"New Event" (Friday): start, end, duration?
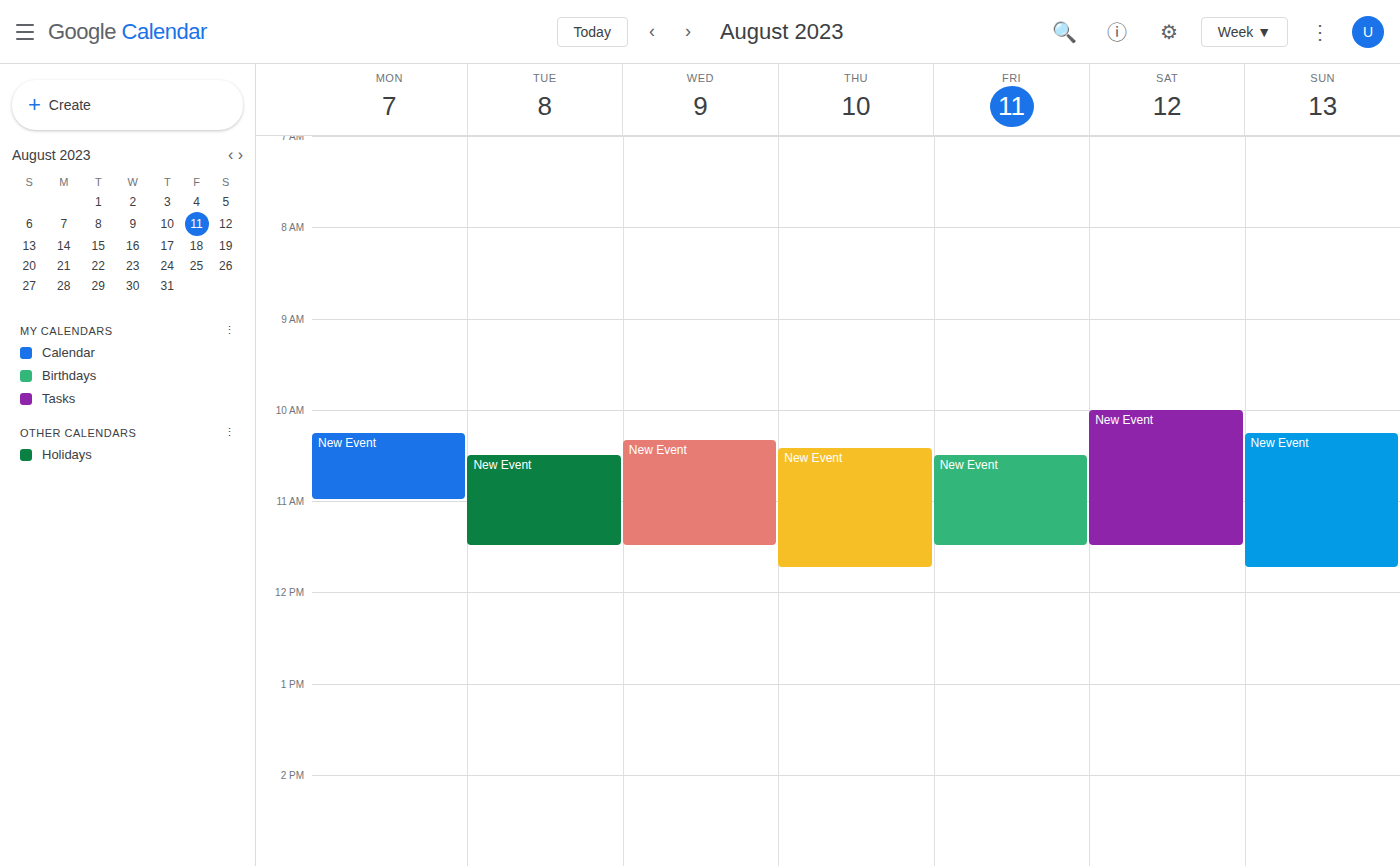
10:30 AM to 11:30 AM, 1 hour